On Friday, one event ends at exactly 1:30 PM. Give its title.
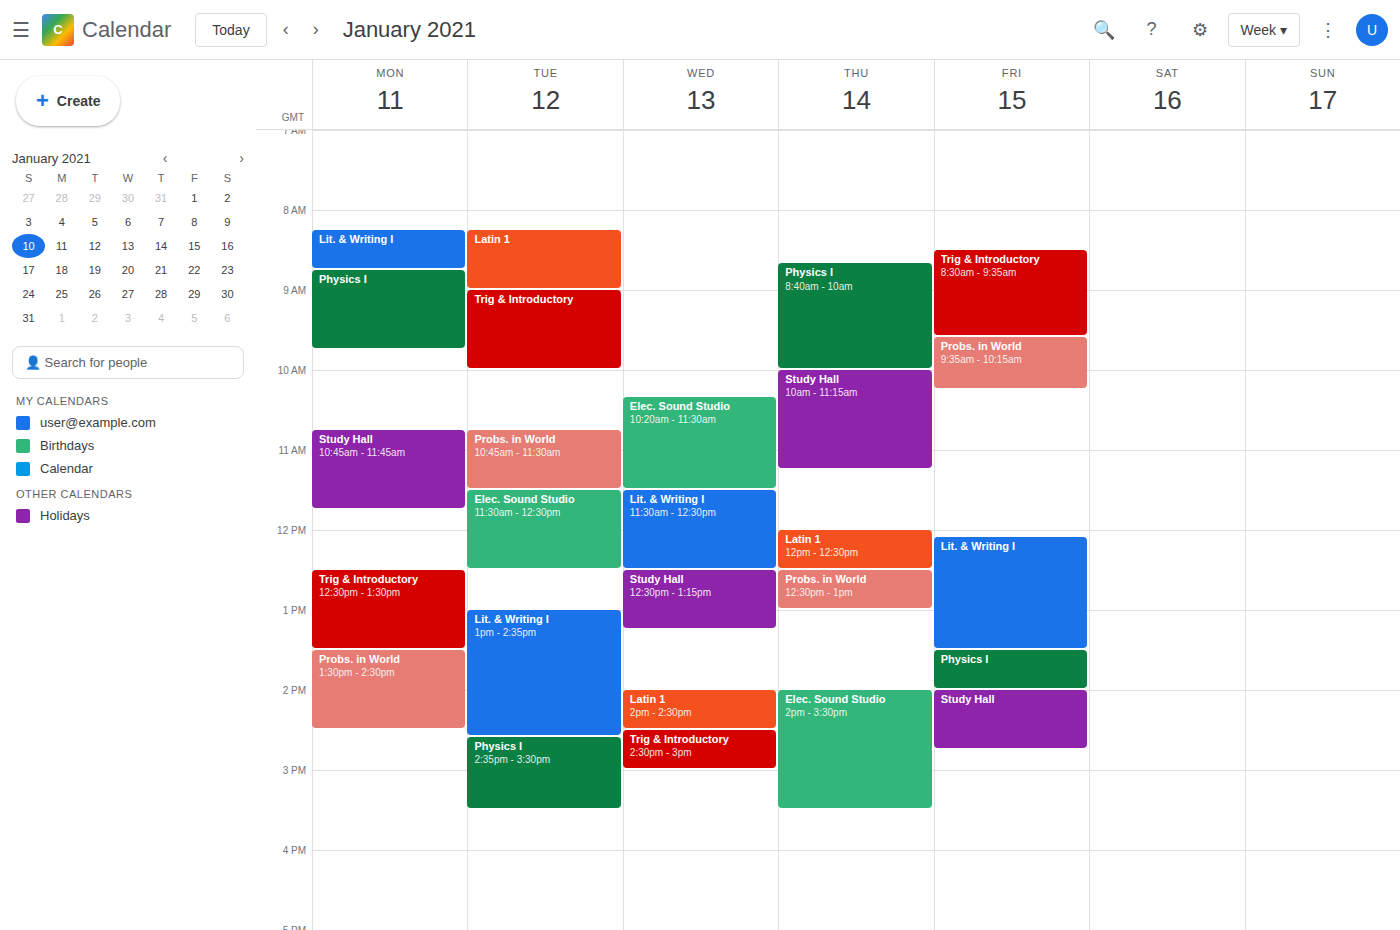
"Lit. & Writing I"